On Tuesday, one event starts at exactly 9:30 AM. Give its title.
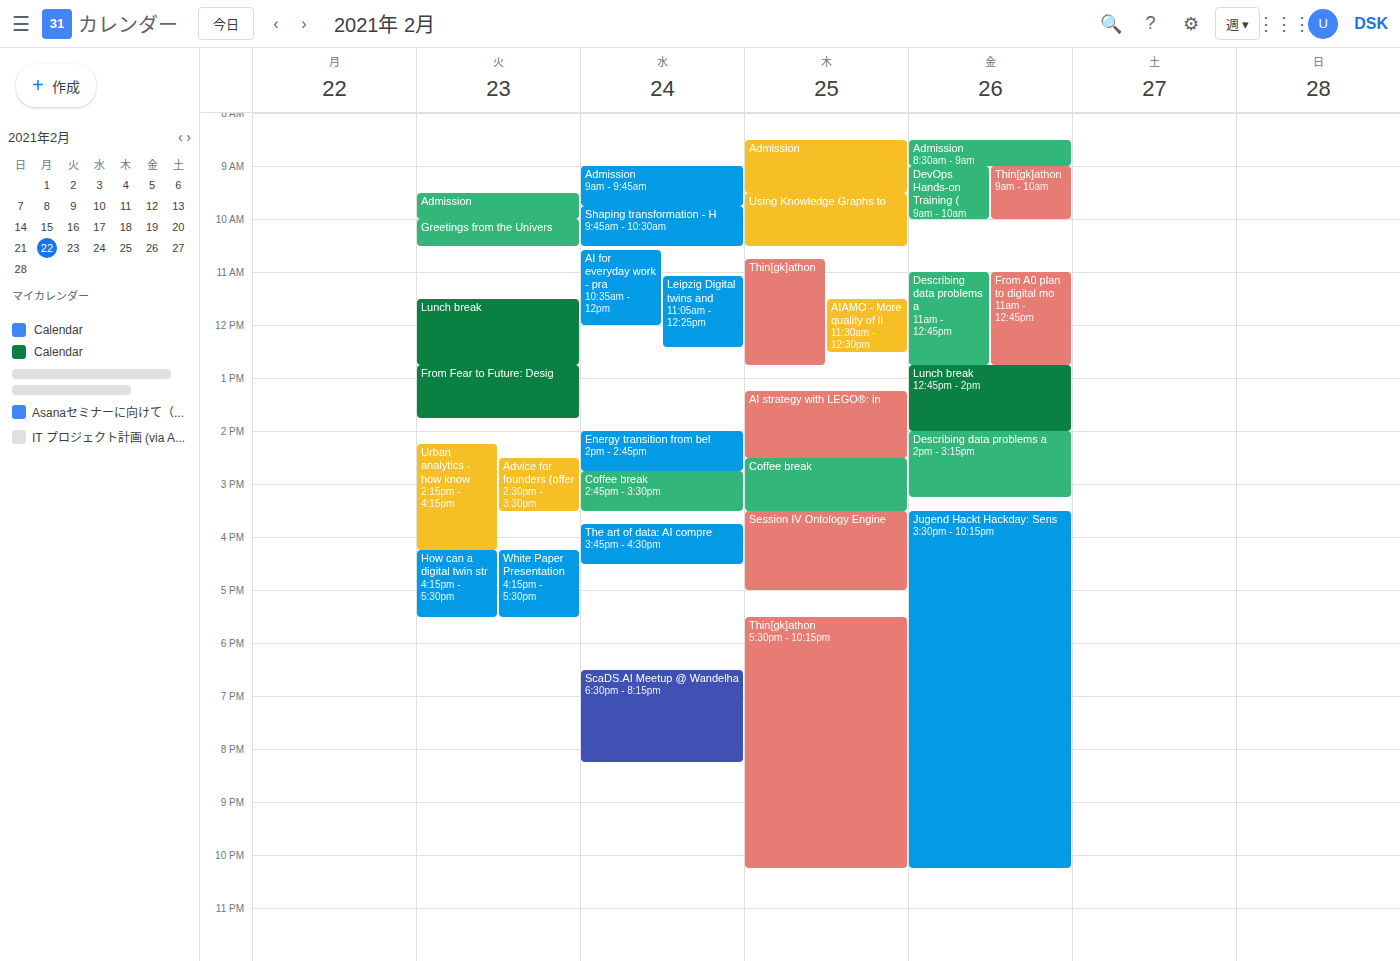
"Admission"